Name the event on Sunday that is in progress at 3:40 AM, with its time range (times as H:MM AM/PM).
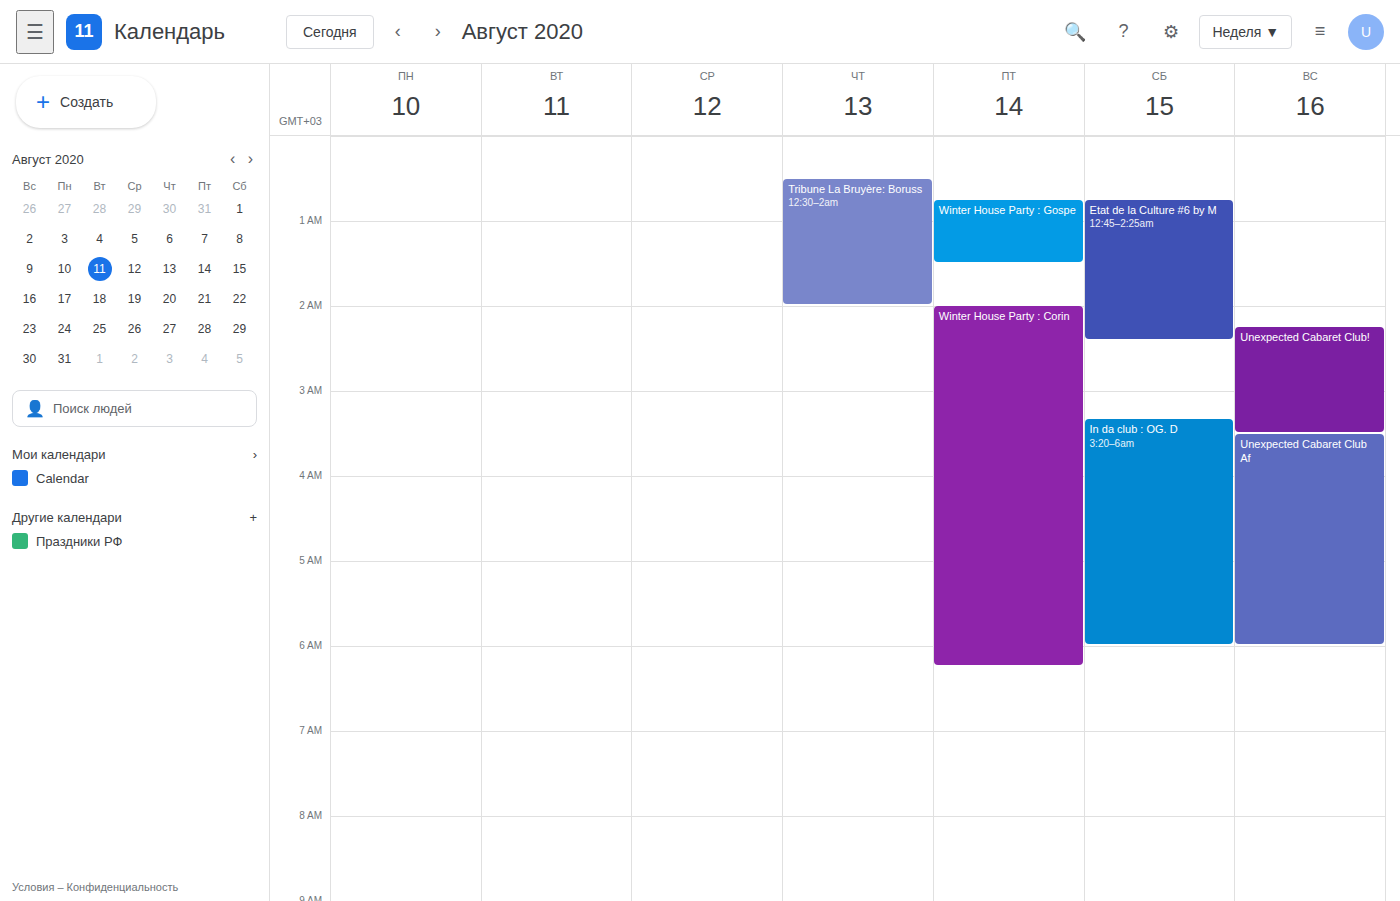
"Unexpected Cabaret Club Af", 3:30 AM to 6:00 AM